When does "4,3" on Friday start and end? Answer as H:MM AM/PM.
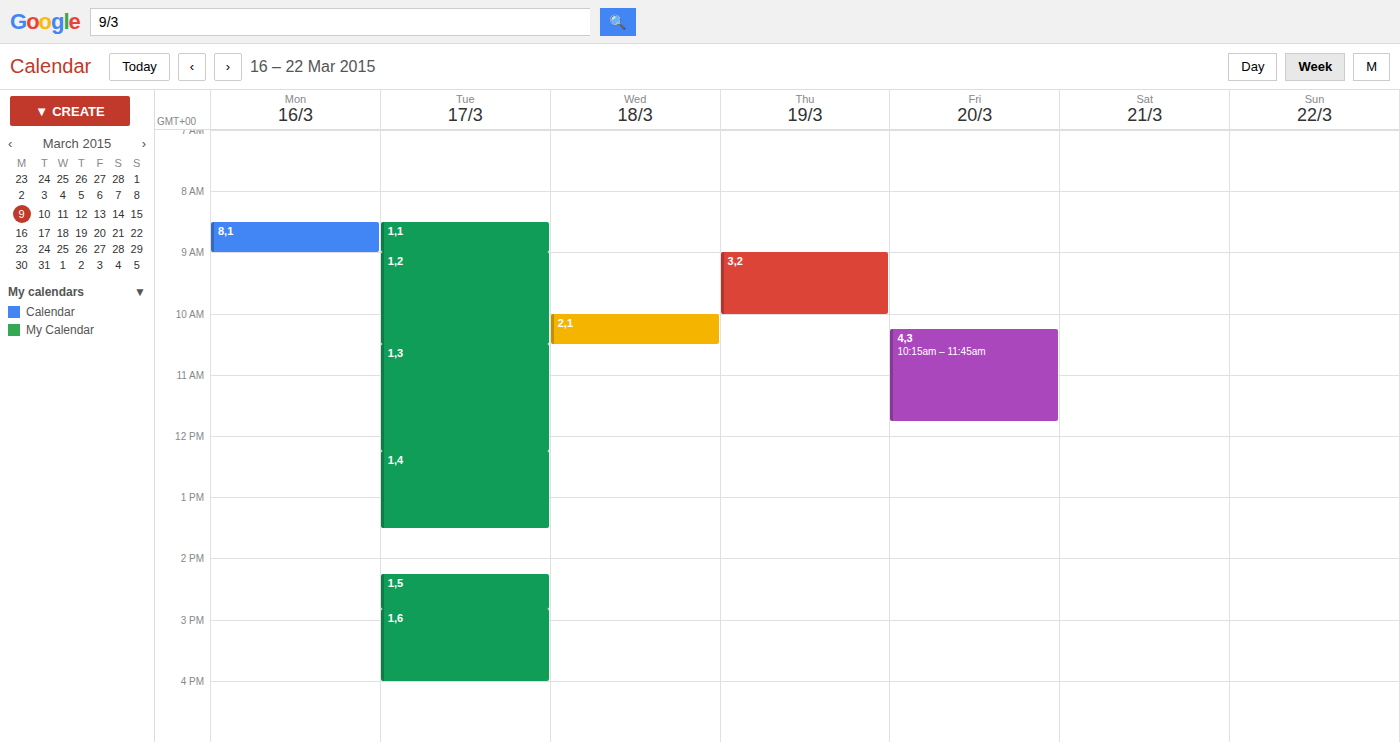
10:15 AM to 11:45 AM